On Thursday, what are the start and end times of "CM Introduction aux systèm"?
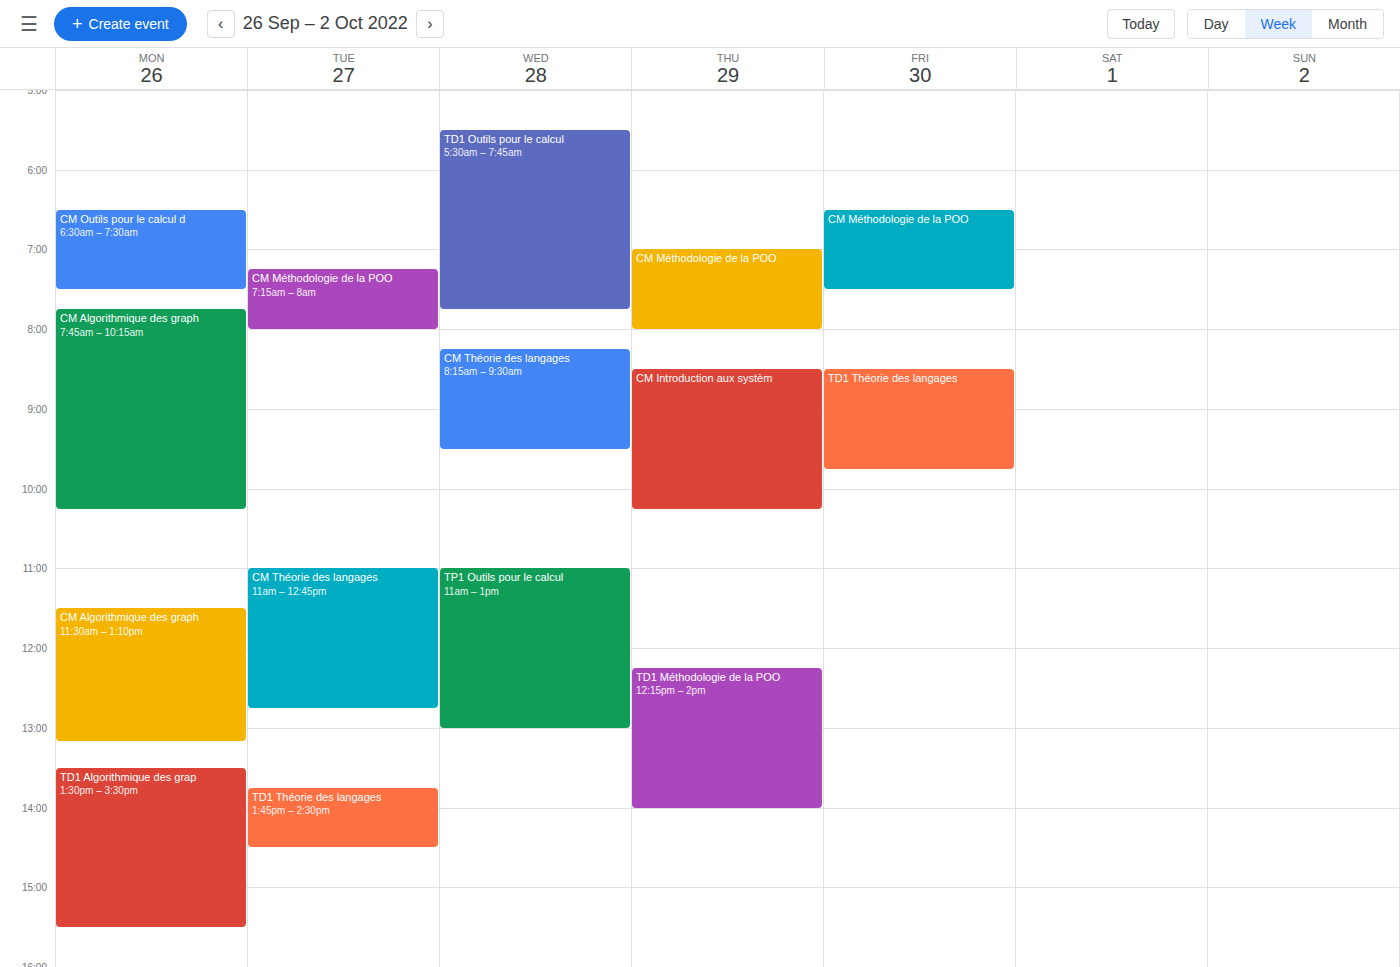
08:30 to 10:15